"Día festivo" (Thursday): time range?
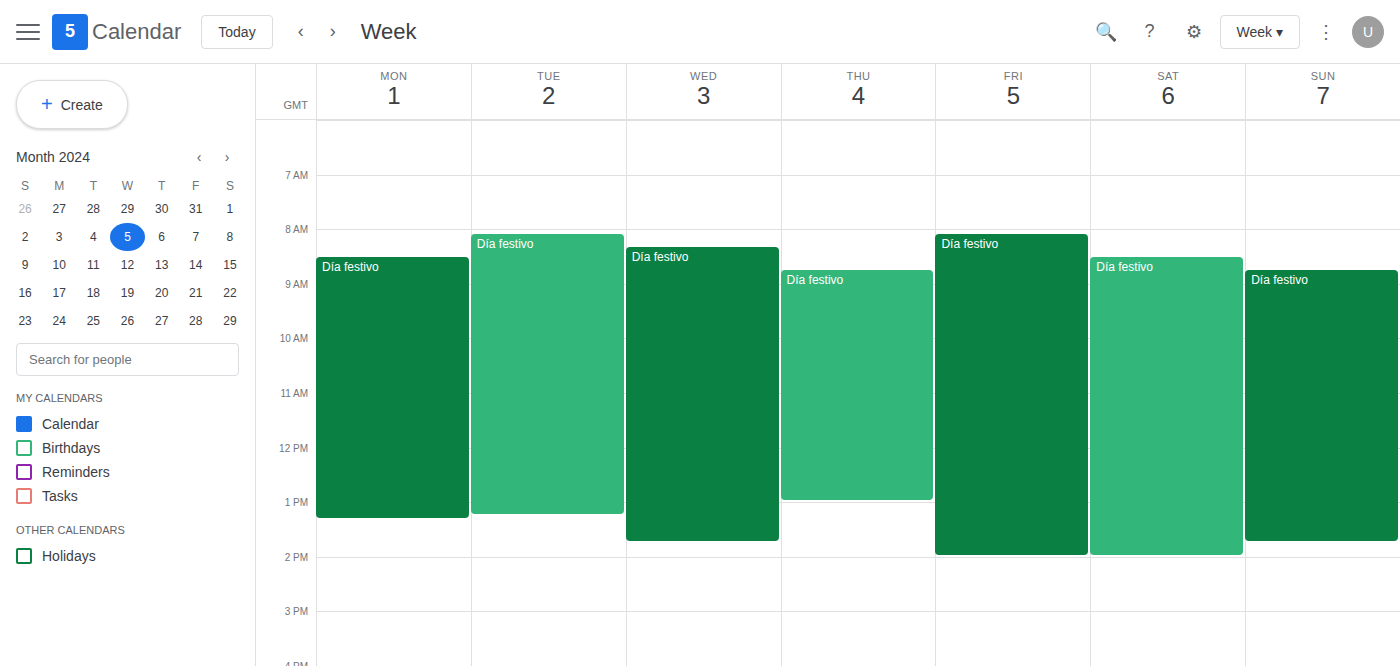
8:45 AM to 1:00 PM